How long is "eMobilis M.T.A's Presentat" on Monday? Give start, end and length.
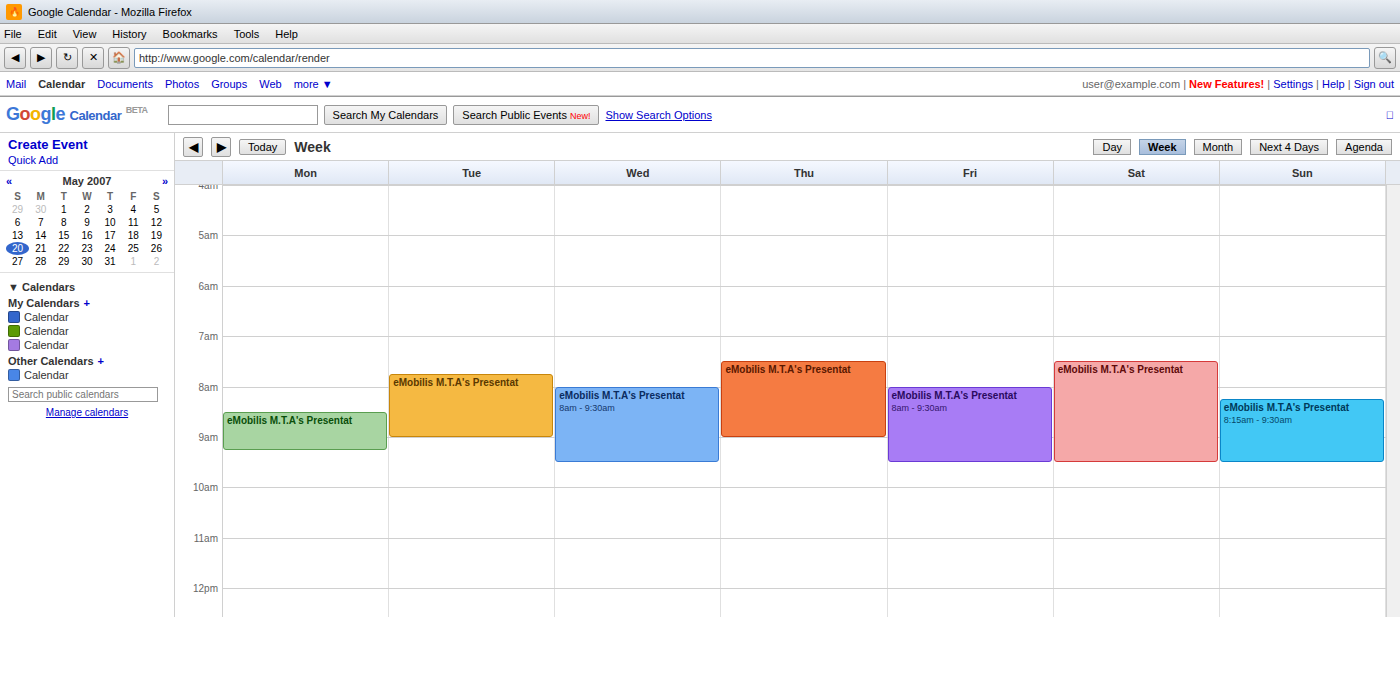
8:30 AM to 9:15 AM, 45 minutes